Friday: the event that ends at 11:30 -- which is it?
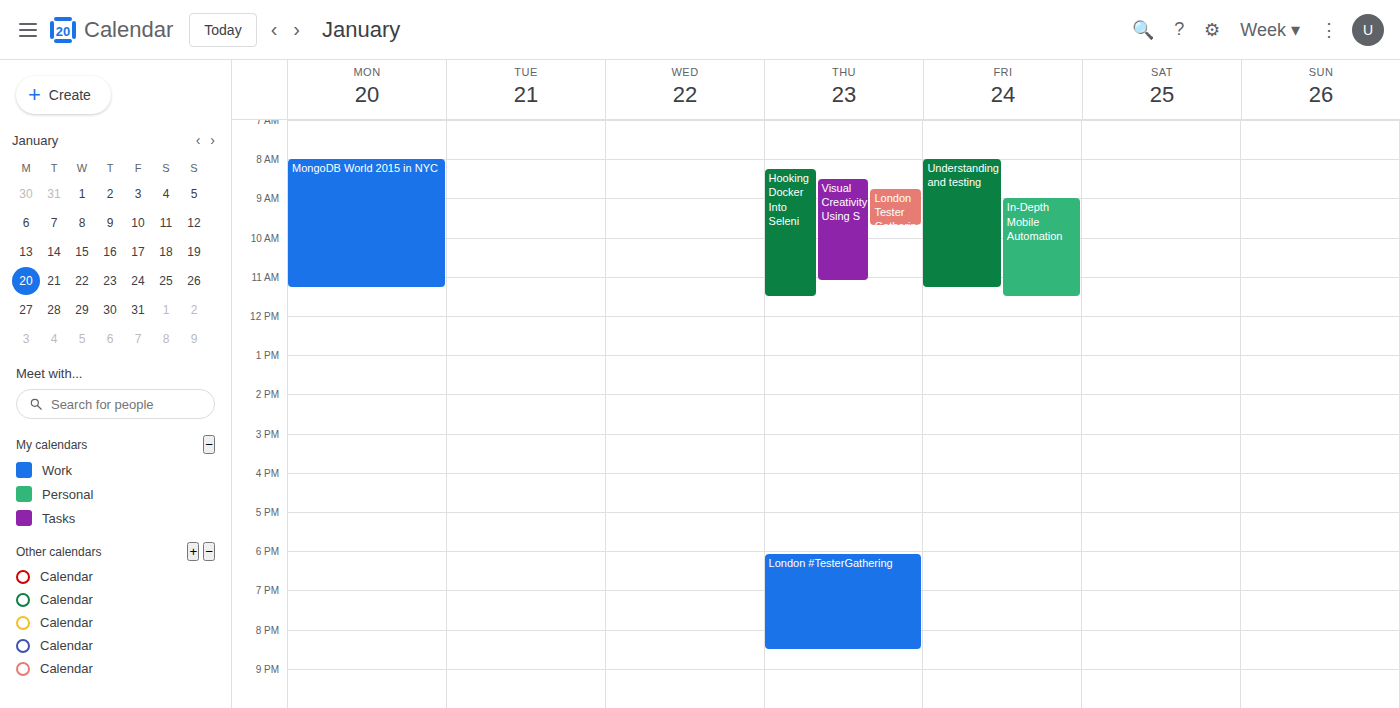
"In-Depth Mobile Automation"